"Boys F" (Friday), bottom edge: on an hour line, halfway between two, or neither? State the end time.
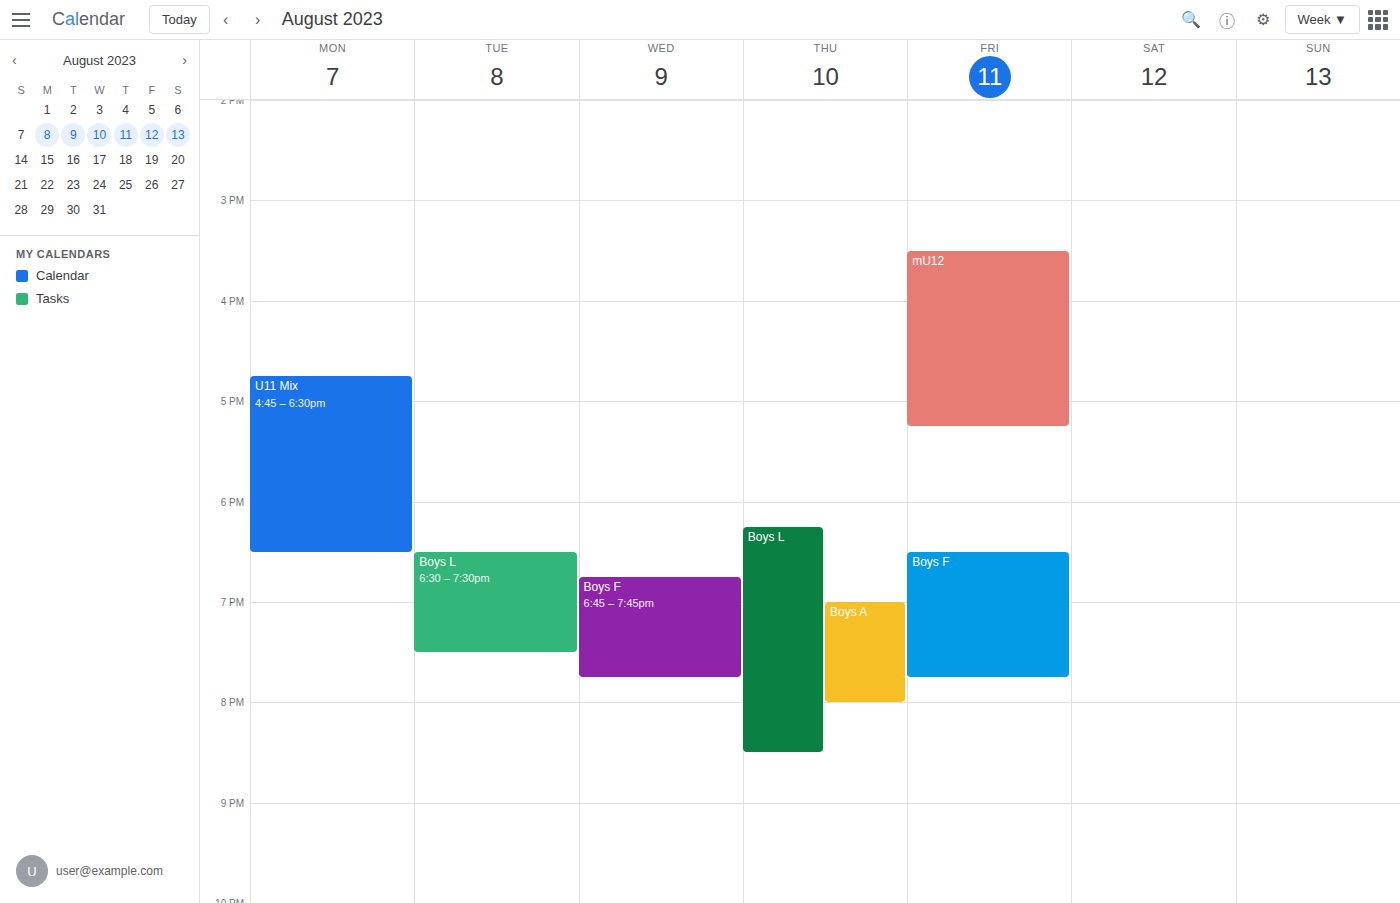
7:45 PM -- neither: three quarters of the way from the 7 PM line to the 8 PM line.